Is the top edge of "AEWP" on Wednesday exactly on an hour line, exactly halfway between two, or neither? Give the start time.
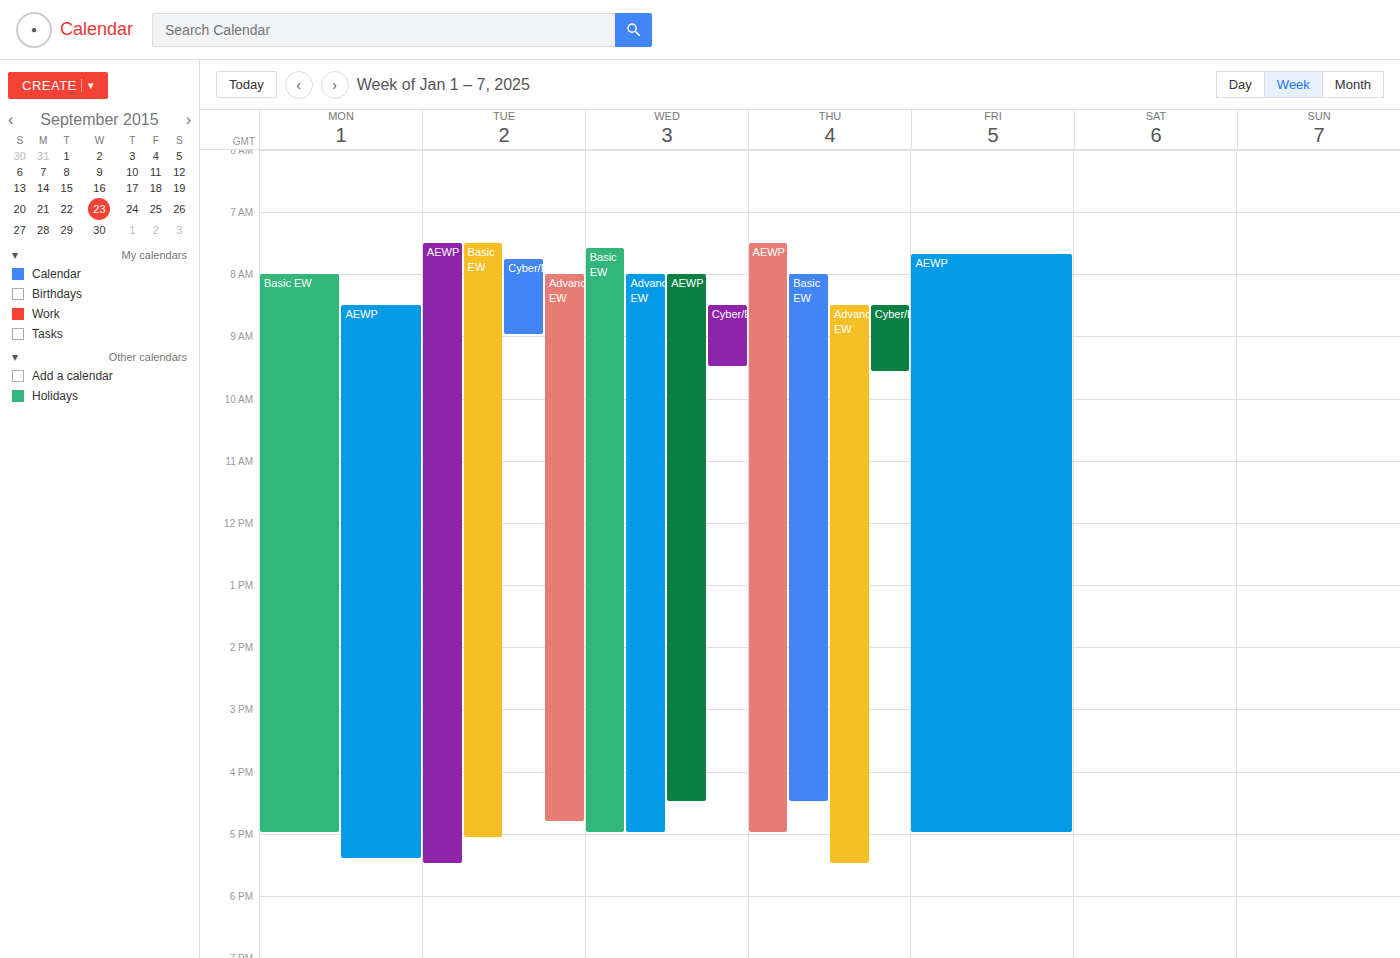
8:00 AM -- exactly on the 8 AM line.